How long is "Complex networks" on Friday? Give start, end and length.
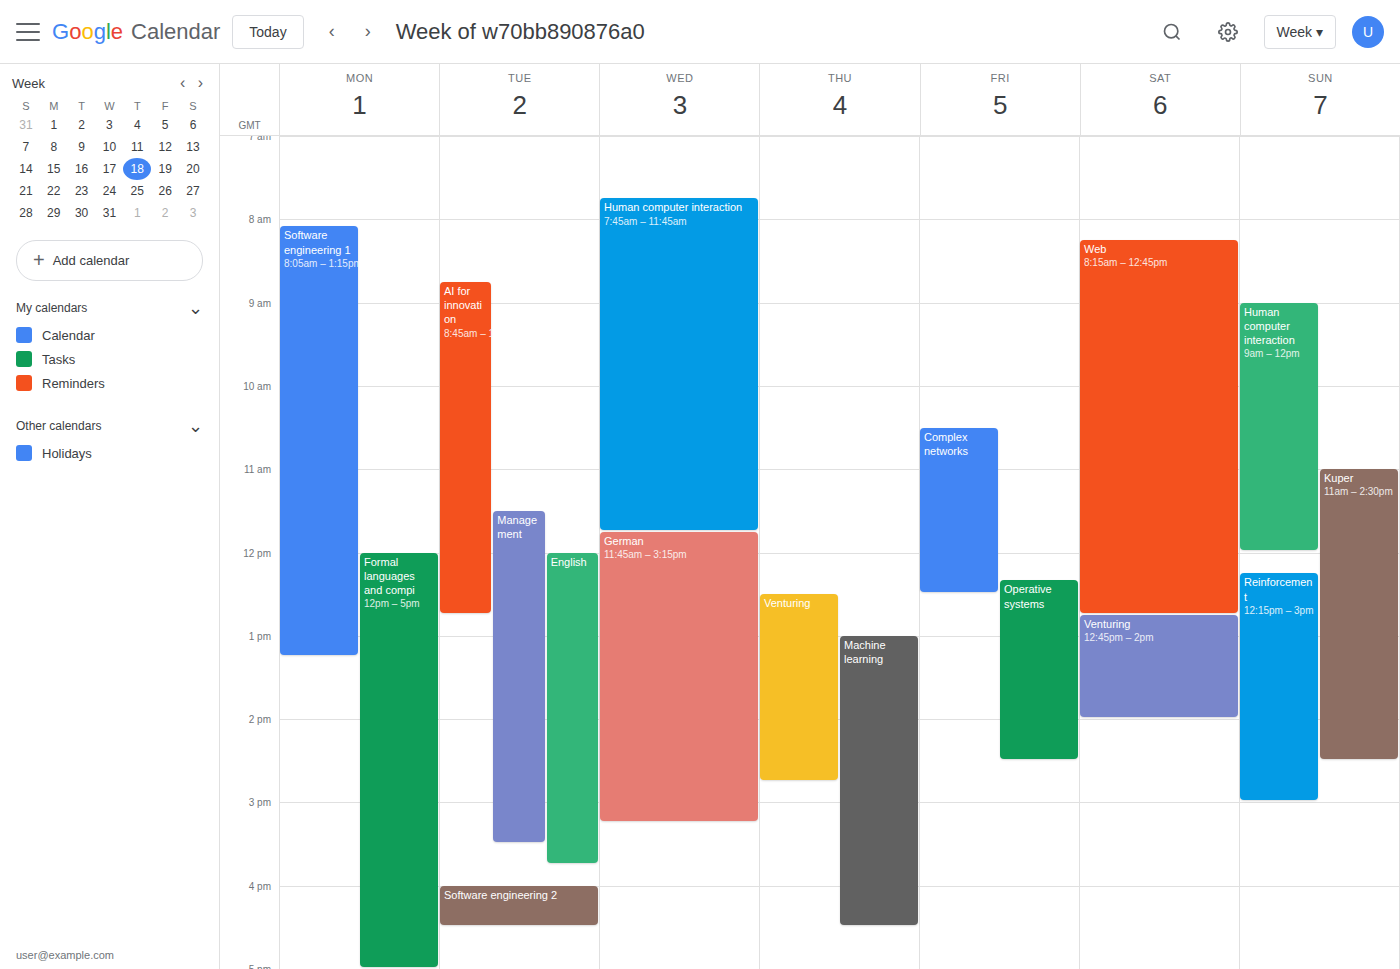
10:30 to 12:30, 2 hours